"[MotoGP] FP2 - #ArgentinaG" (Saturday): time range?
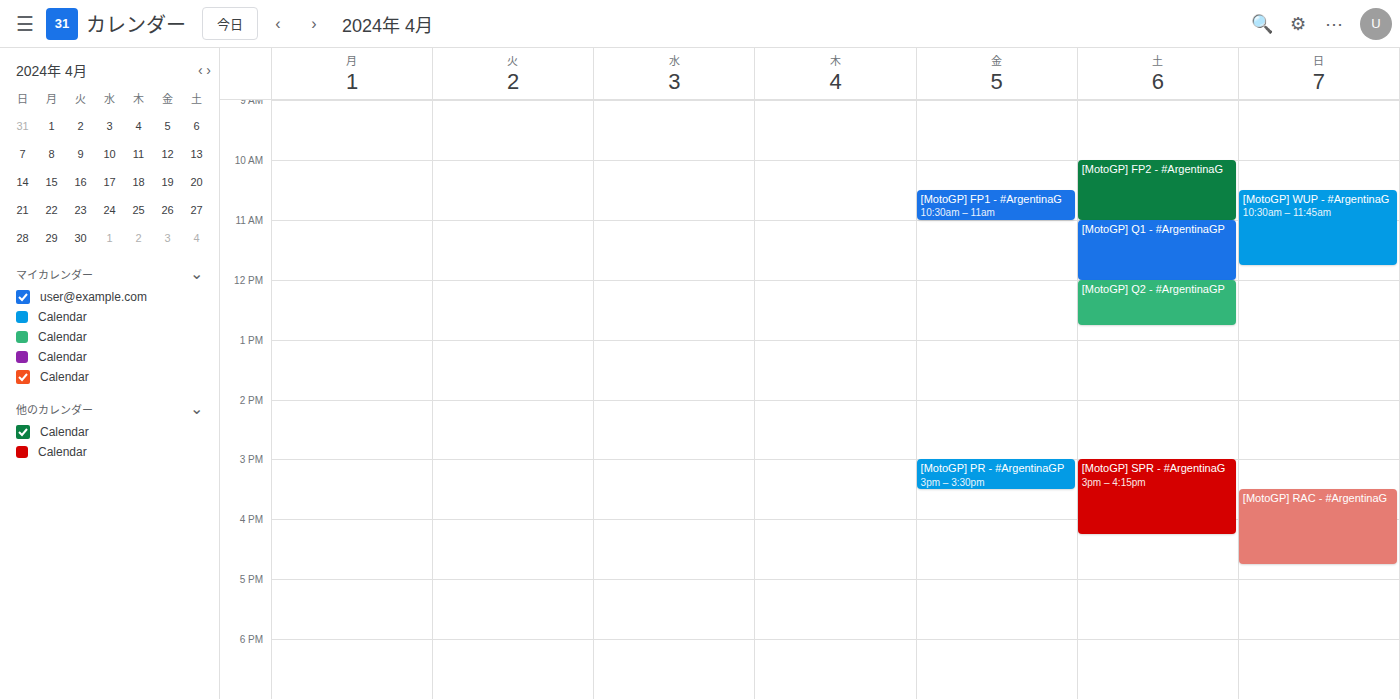
10:00 AM to 11:00 AM